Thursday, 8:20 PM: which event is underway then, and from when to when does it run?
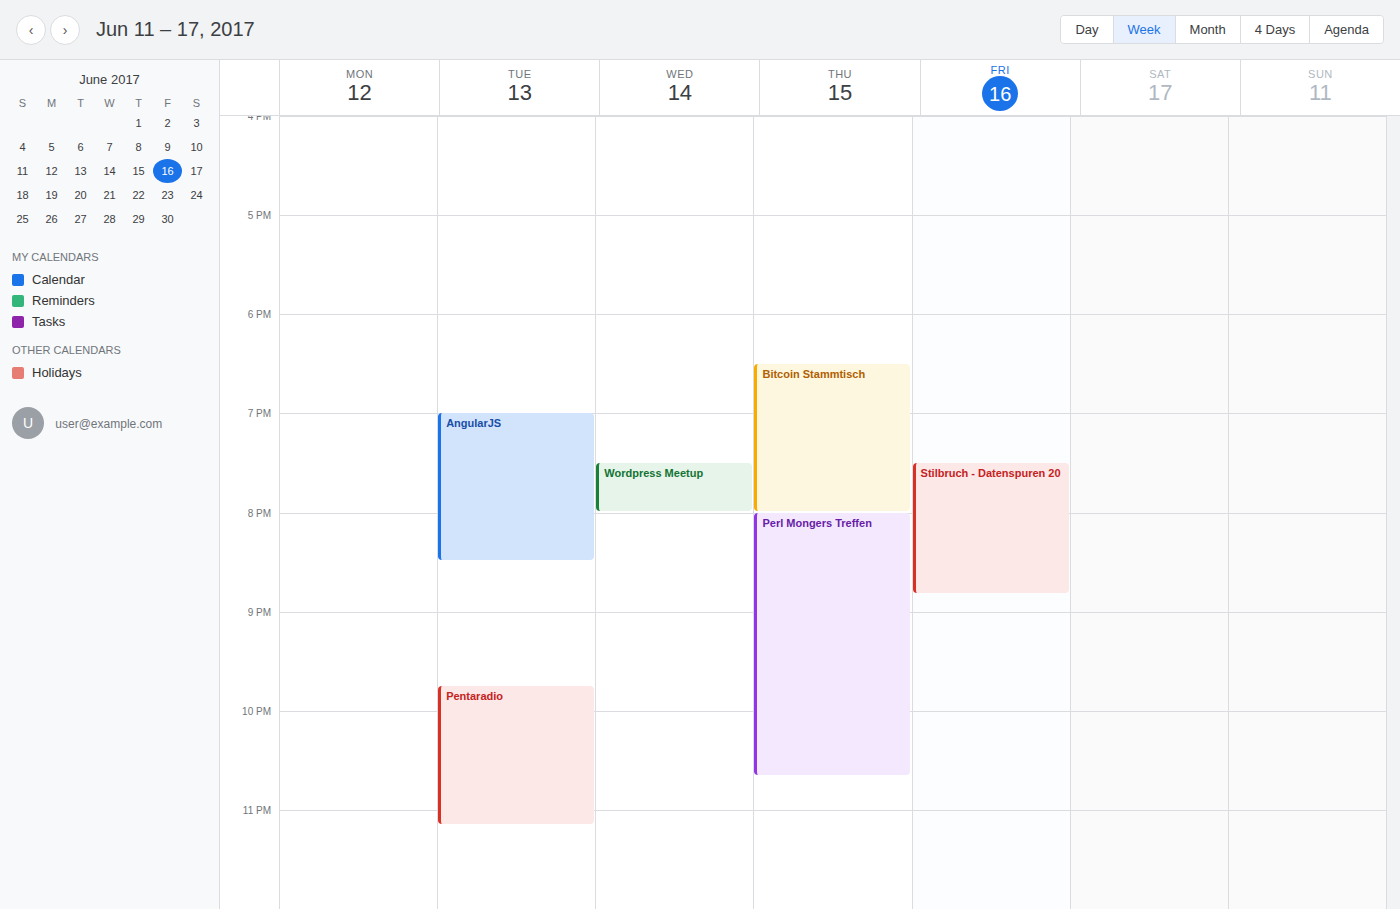
"Perl Mongers Treffen", 8:00 PM to 10:40 PM